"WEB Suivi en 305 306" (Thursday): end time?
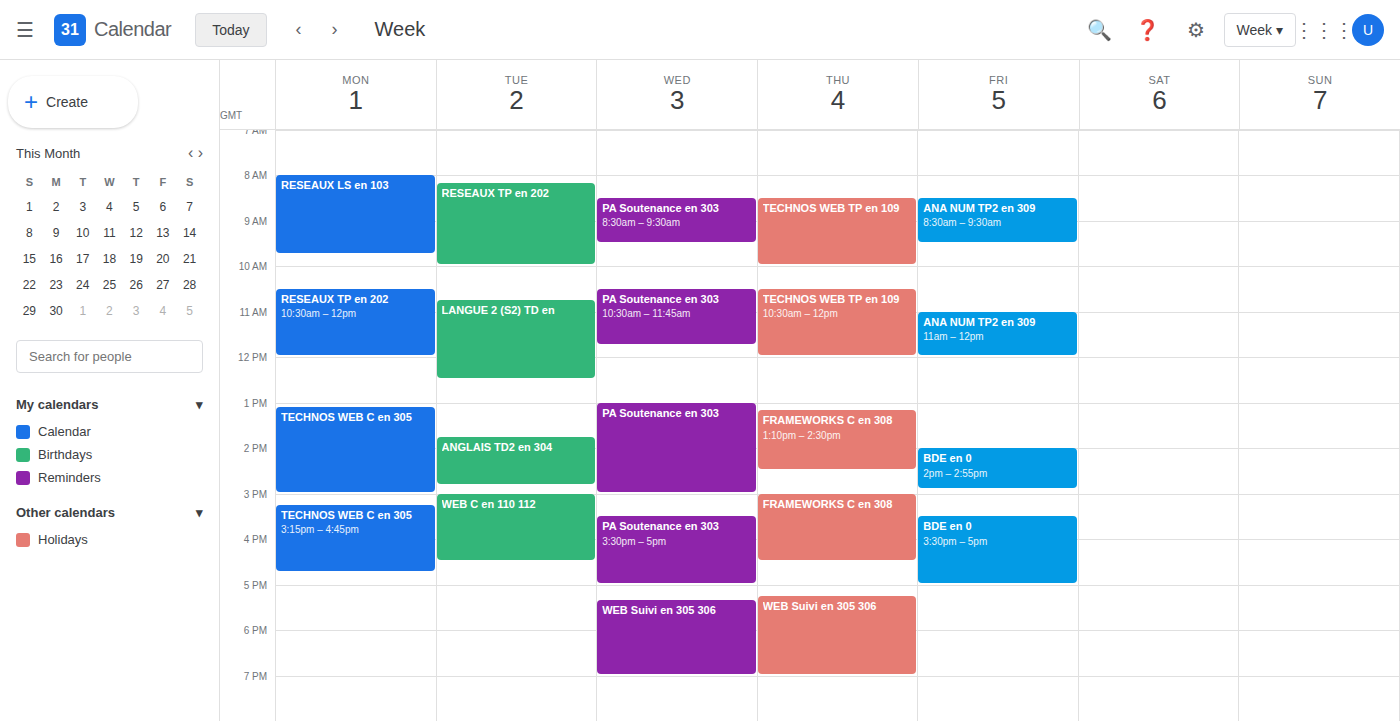
7:00 PM